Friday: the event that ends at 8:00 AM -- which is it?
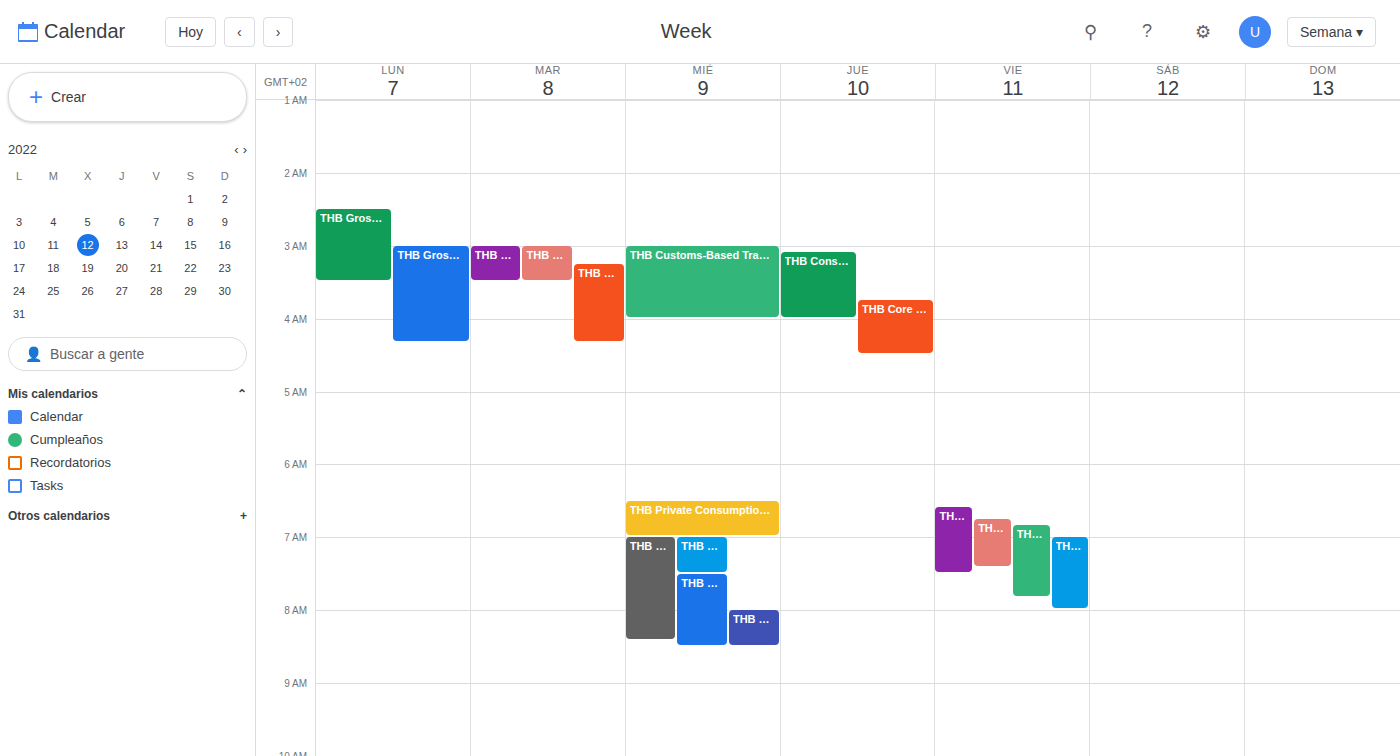
"THB Trade Balance(LOW)"